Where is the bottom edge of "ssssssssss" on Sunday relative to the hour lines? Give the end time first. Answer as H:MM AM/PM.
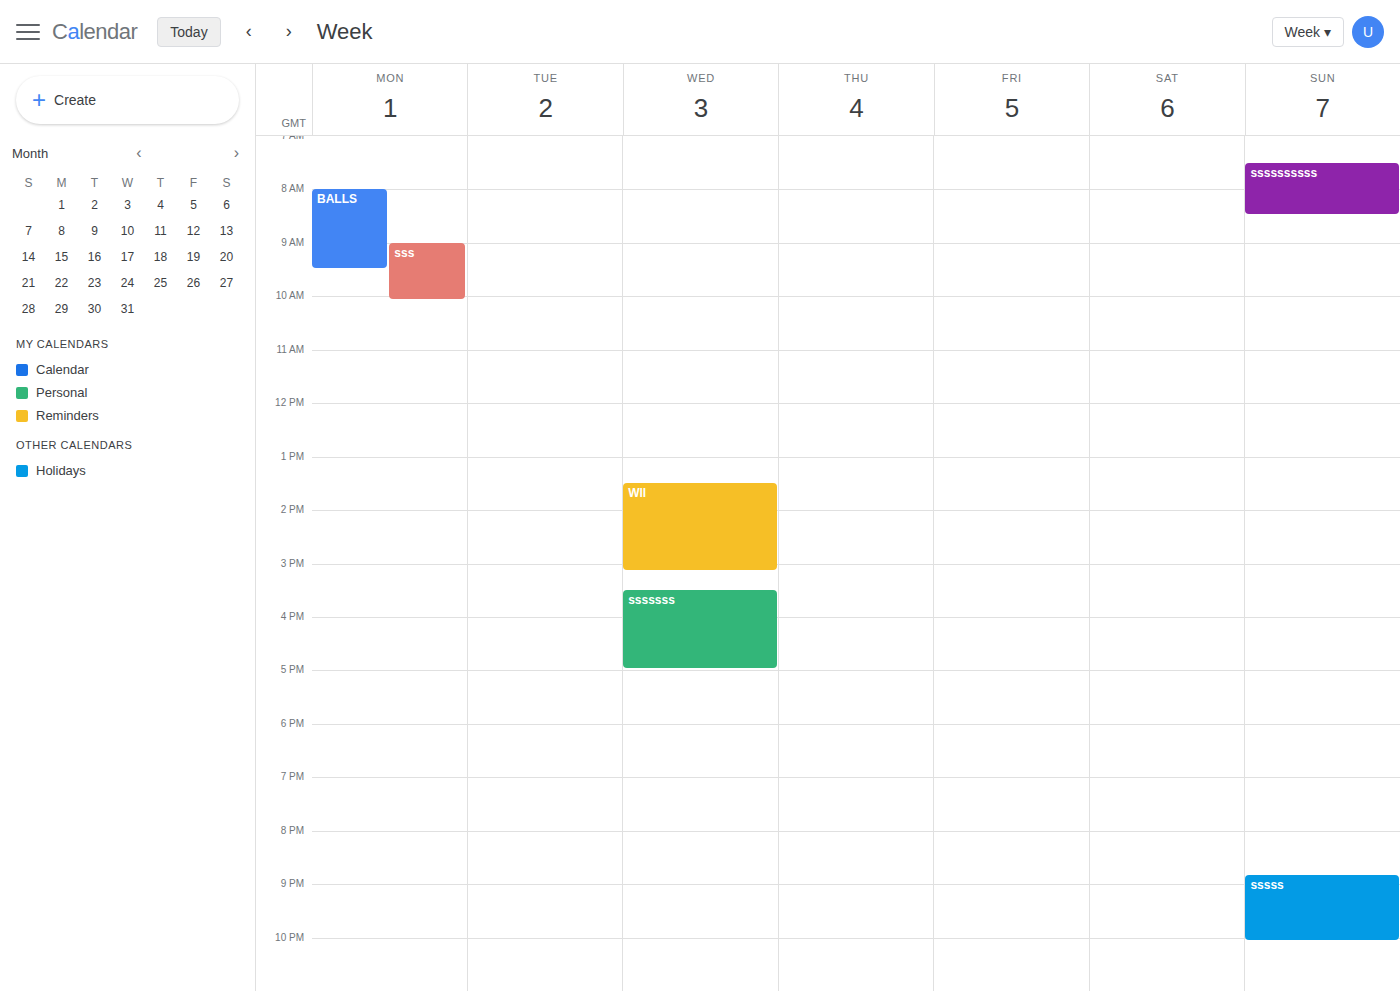
8:30 AM -- halfway between the 8 AM and 9 AM lines.